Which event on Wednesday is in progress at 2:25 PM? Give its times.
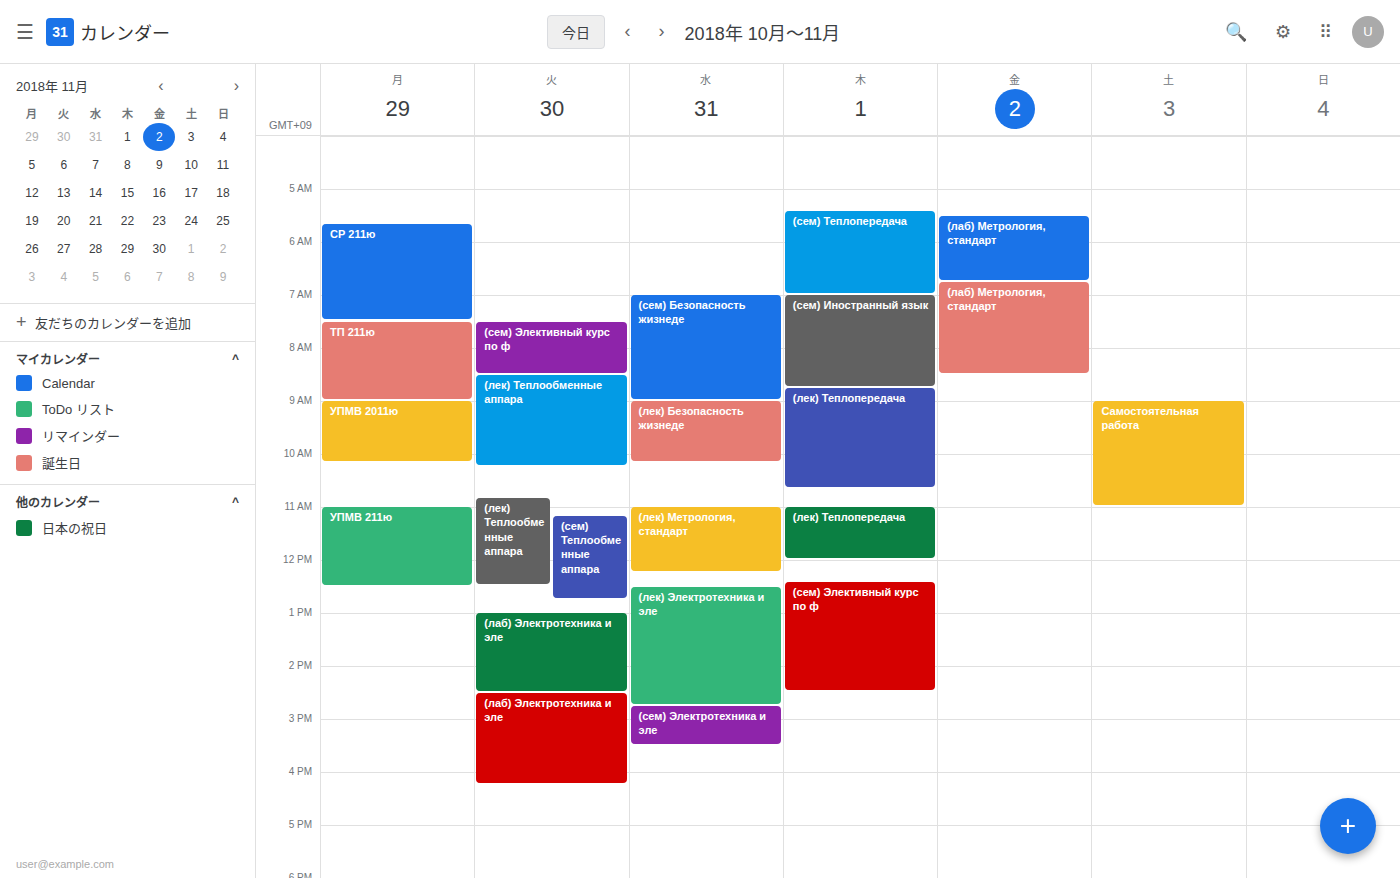
"(лек) Электротехника и эле", 12:30 PM to 2:45 PM